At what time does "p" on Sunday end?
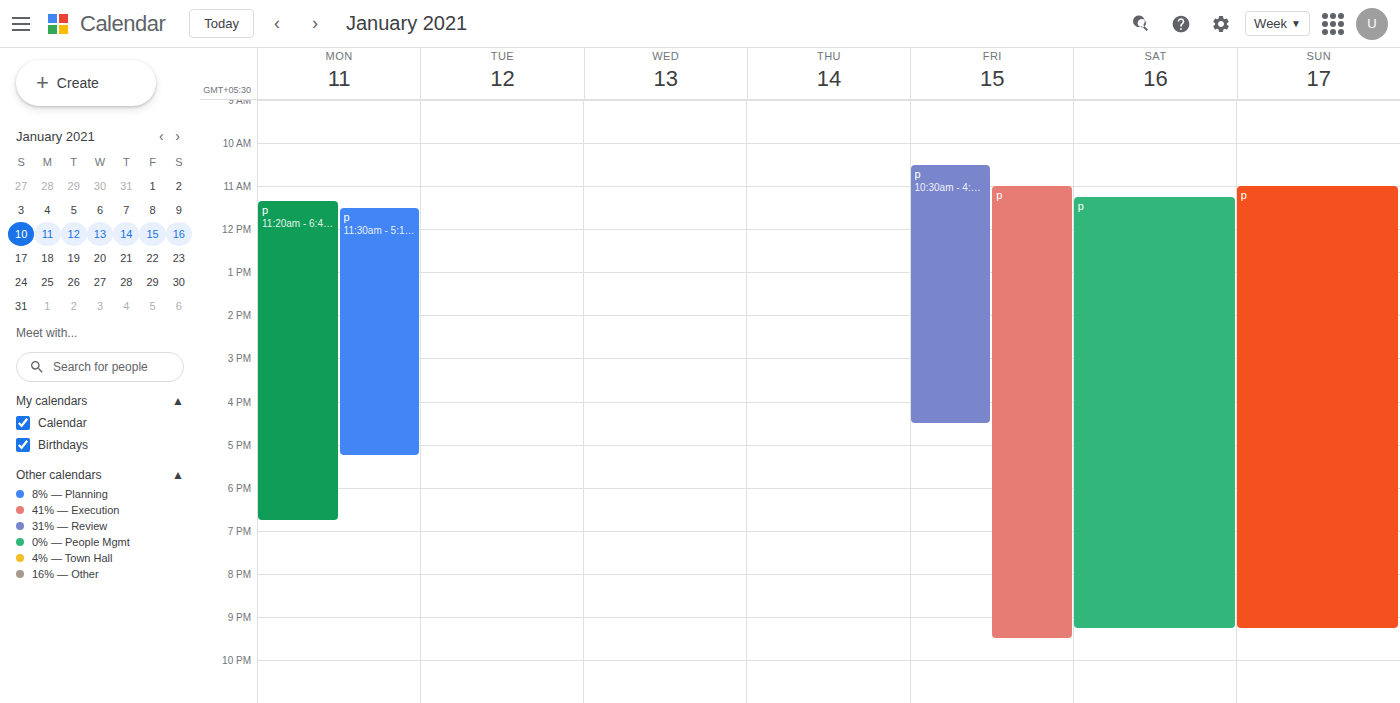
9:15 PM